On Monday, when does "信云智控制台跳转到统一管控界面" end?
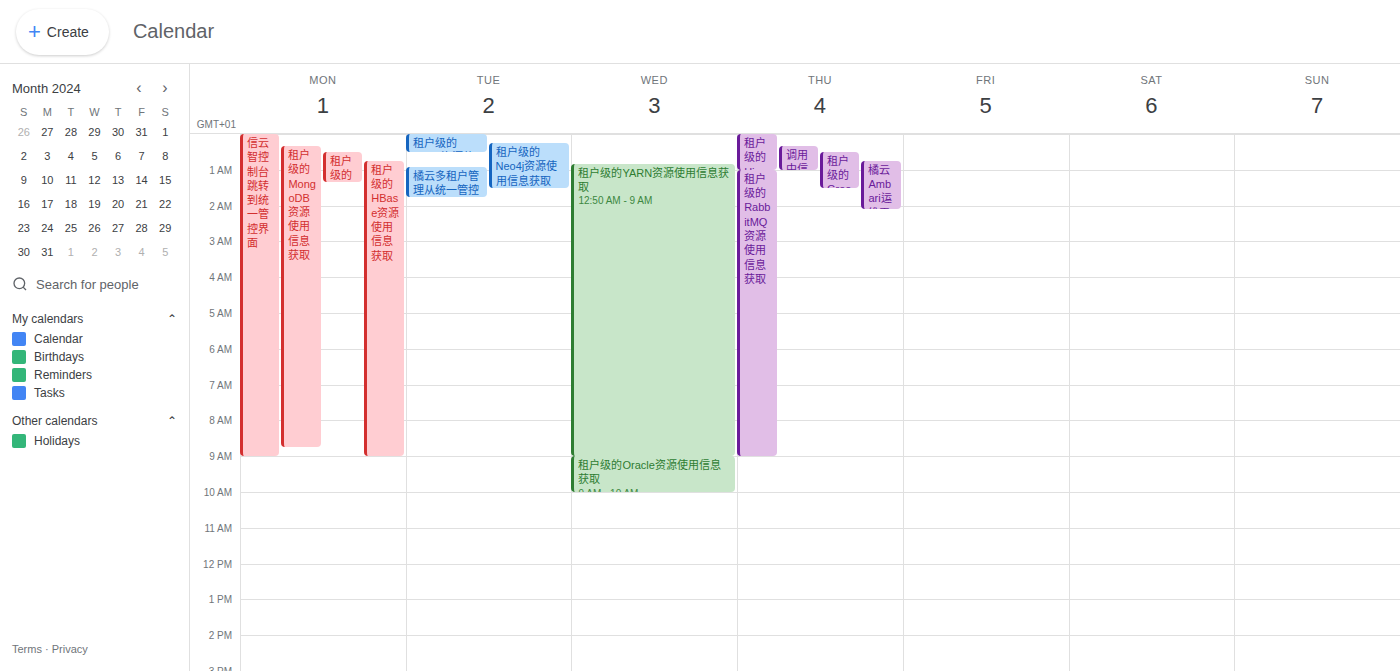
09:00